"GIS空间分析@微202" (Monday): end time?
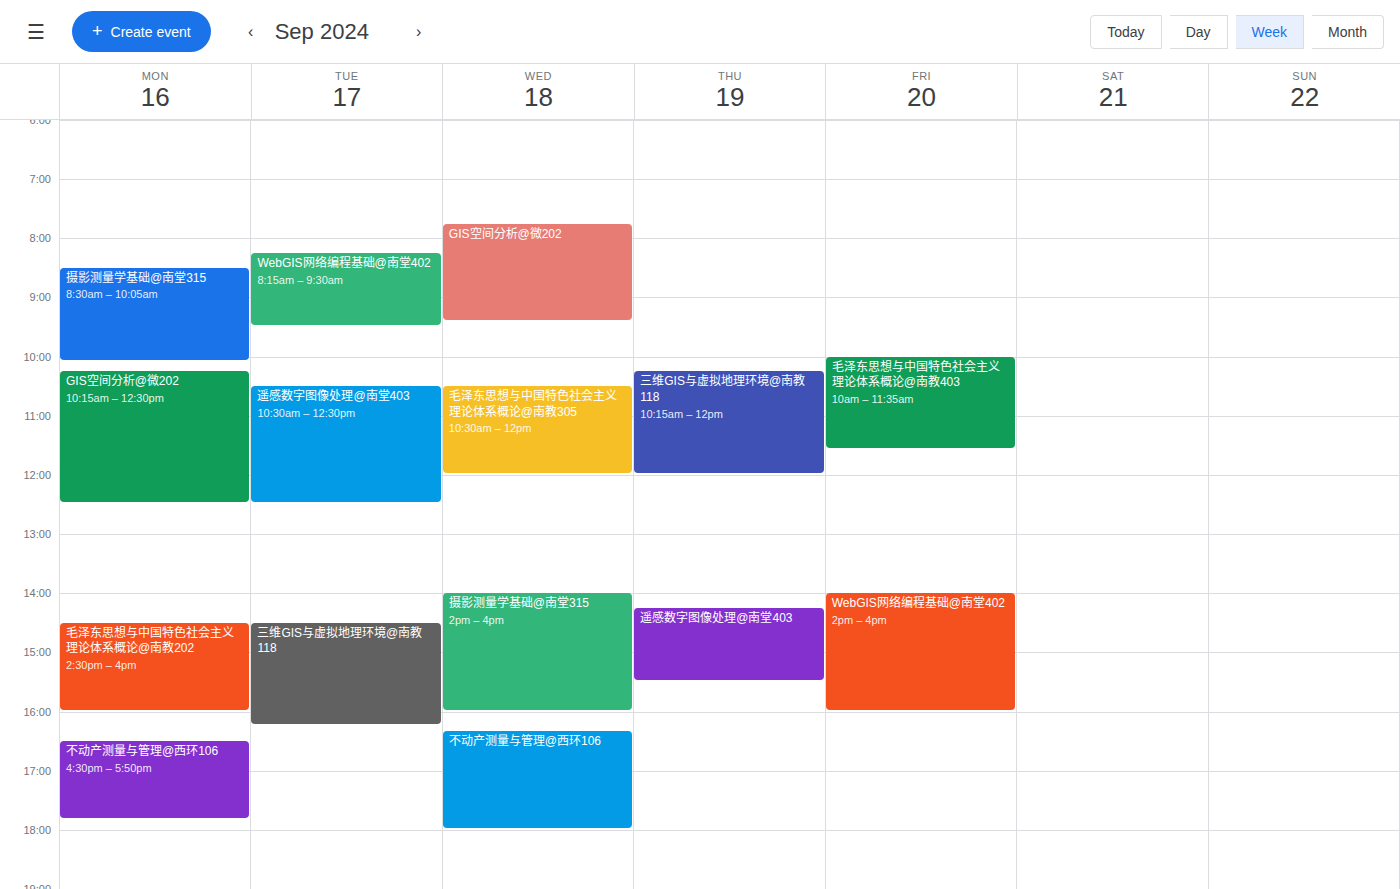
12:30 PM